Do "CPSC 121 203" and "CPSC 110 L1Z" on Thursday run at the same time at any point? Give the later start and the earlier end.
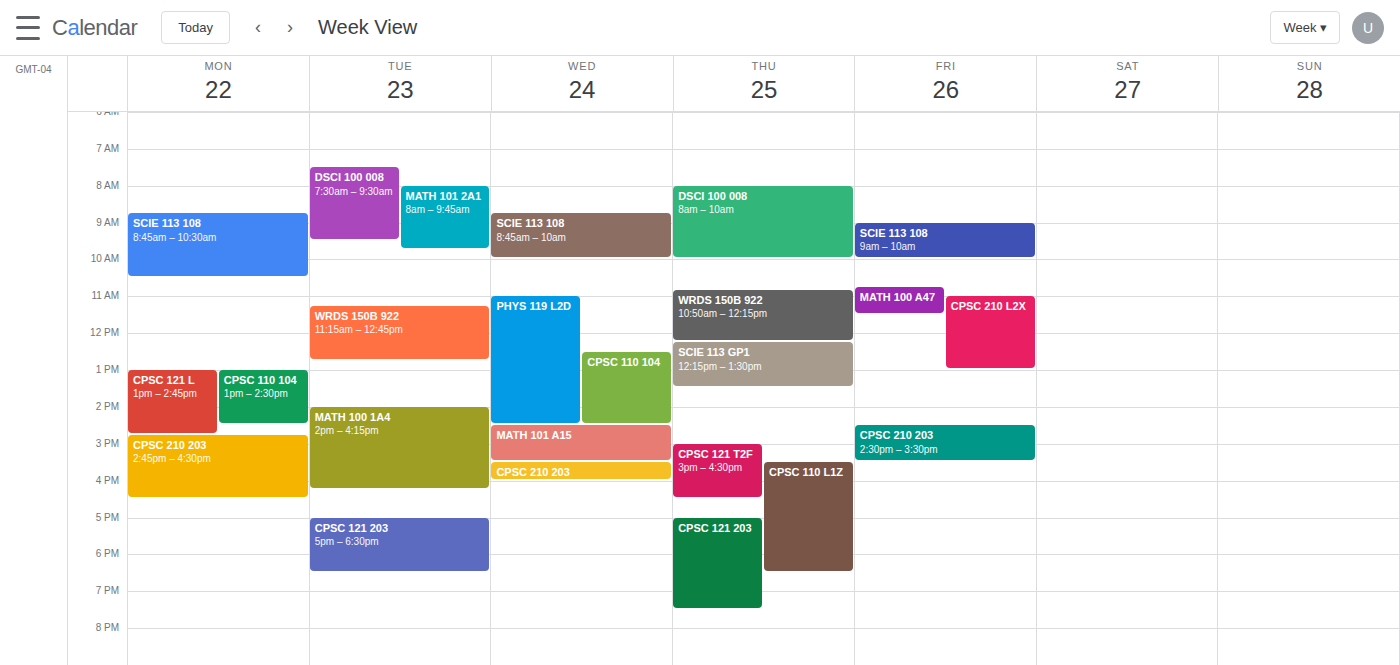
"CPSC 121 203" starts at 5:00 PM, before "CPSC 110 L1Z" ends at 6:30 PM -- they overlap.